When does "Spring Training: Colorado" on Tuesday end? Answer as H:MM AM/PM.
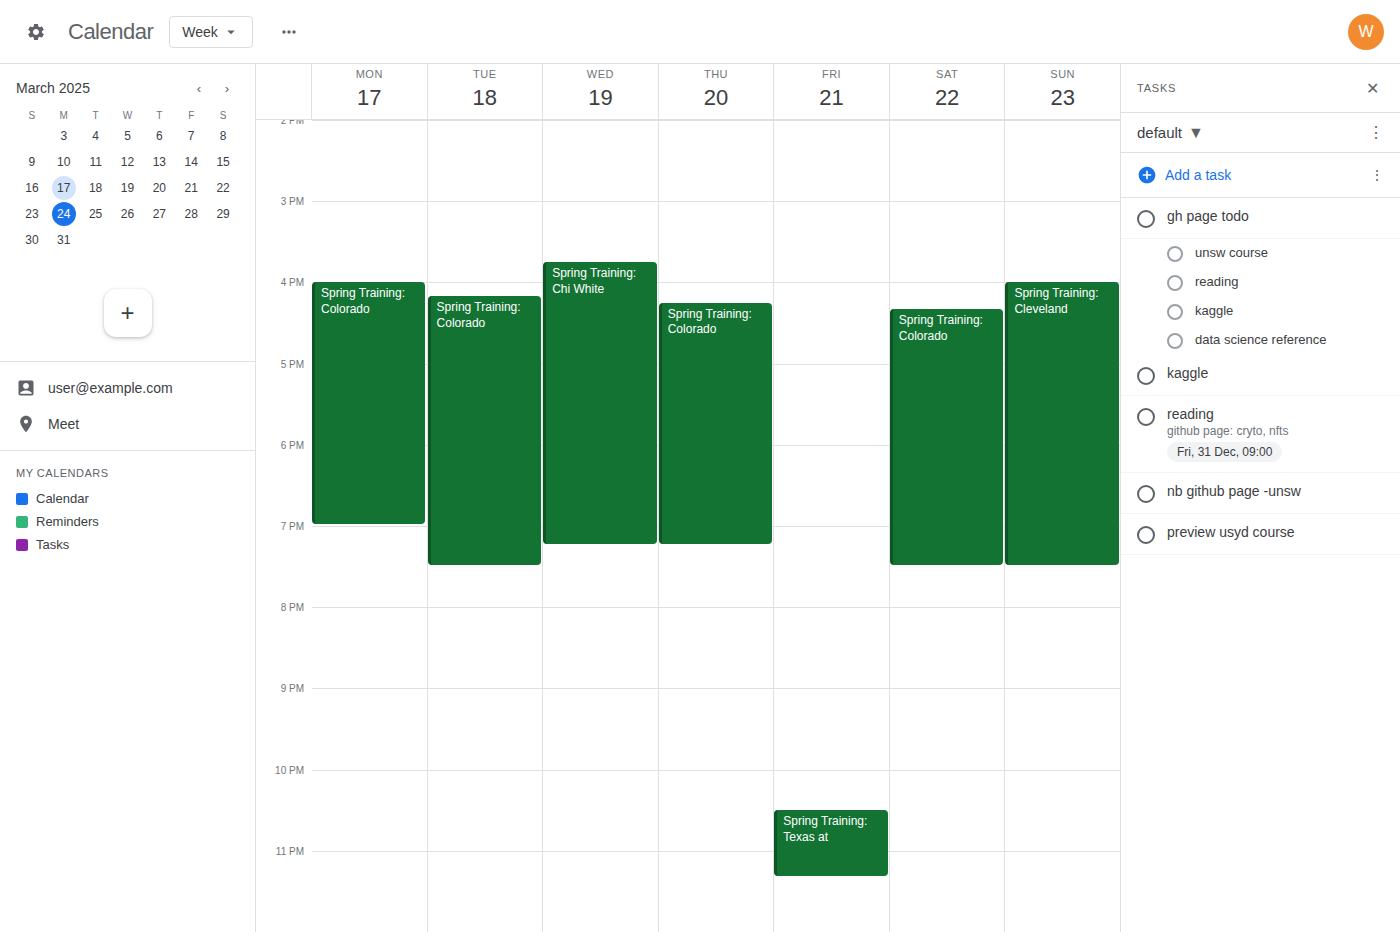
7:30 PM